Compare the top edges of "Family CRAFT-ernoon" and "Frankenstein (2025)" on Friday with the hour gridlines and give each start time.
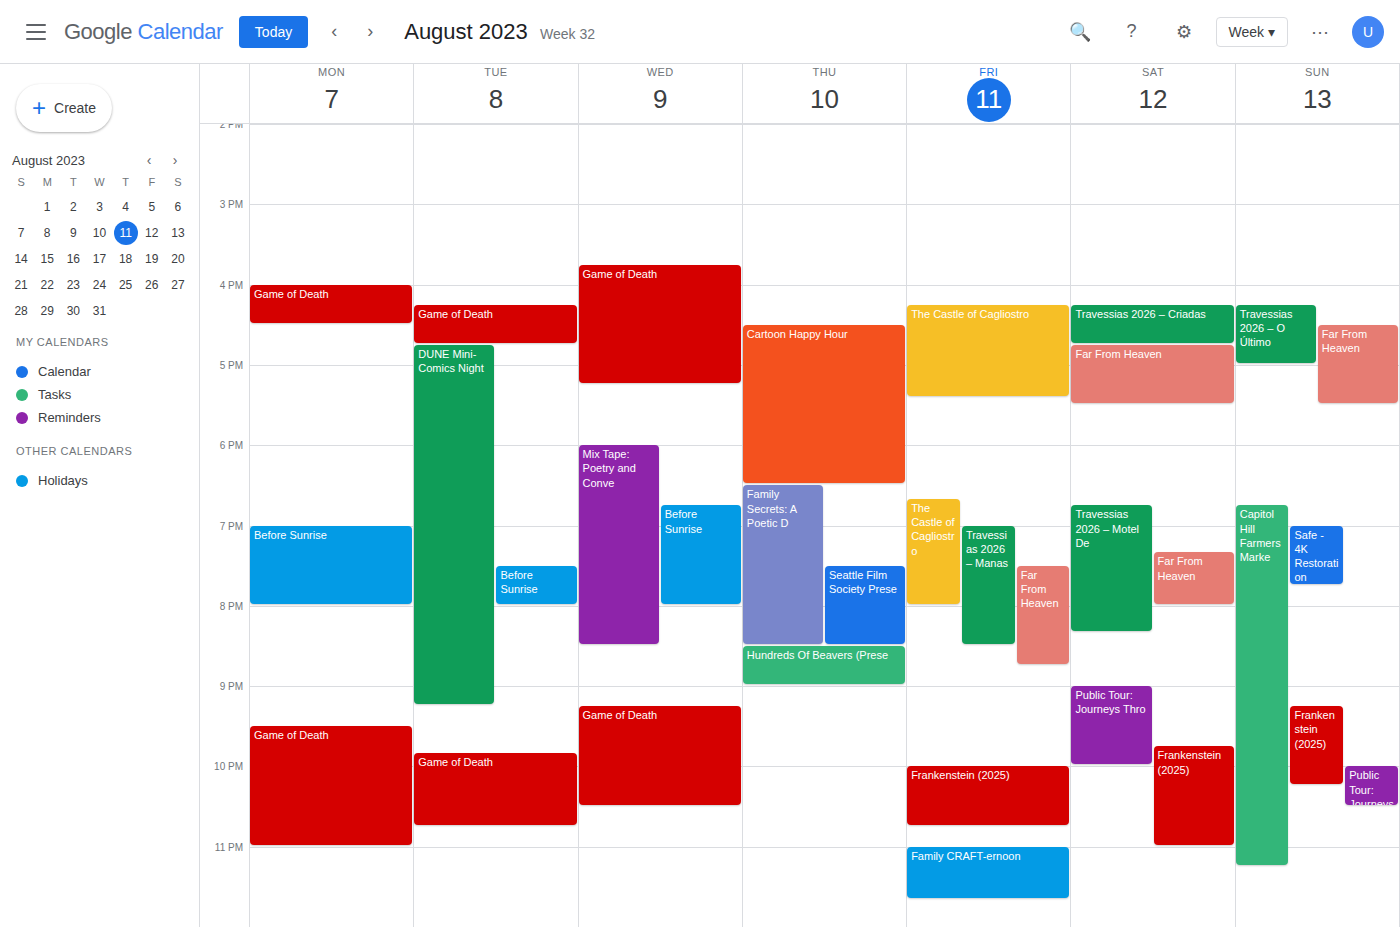
"Family CRAFT-ernoon": 11:00 PM, exactly on the 11 PM line. "Frankenstein (2025)": 10:00 PM, exactly on the 10 PM line.